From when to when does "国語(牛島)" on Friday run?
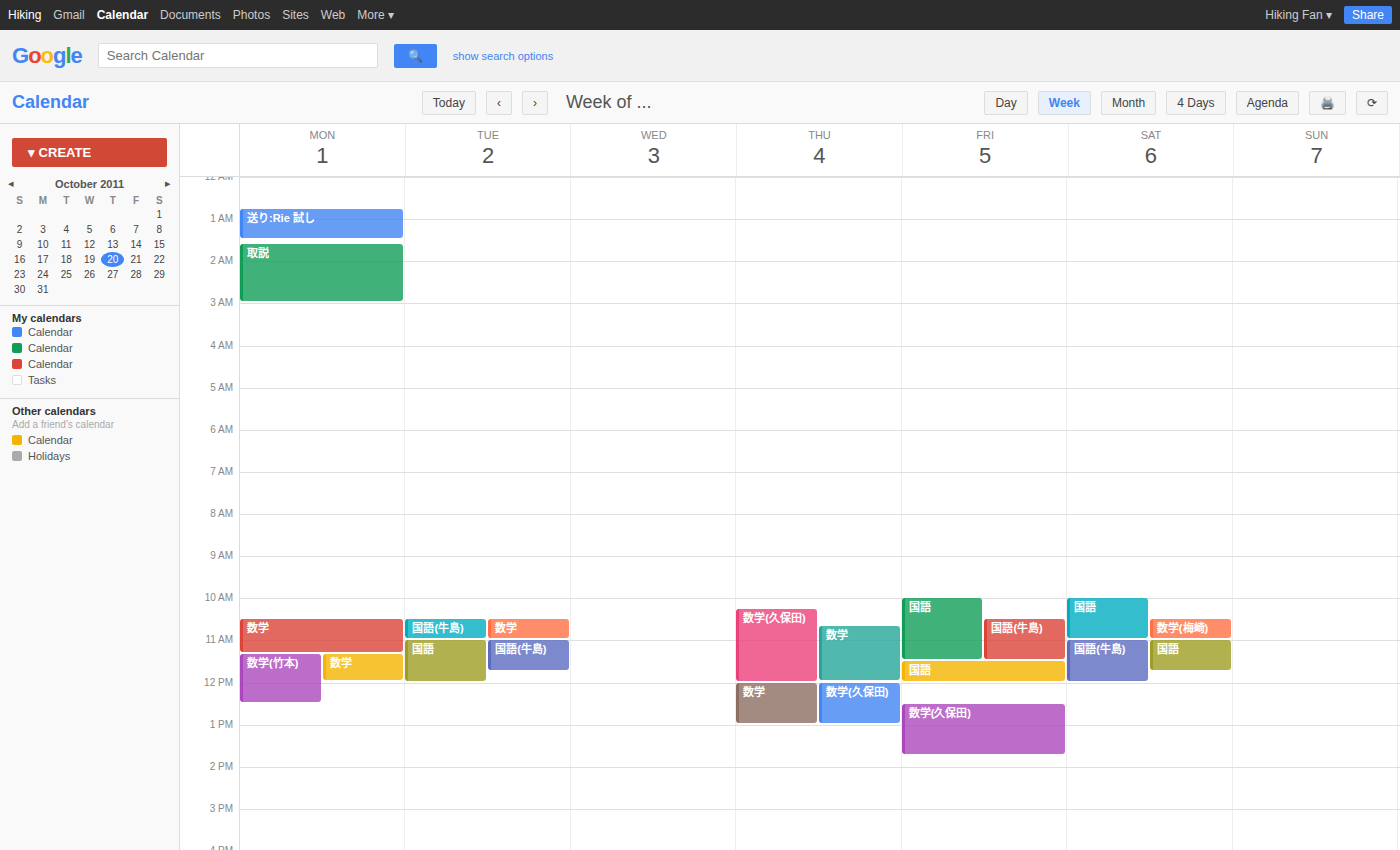
10:30 AM to 11:30 AM